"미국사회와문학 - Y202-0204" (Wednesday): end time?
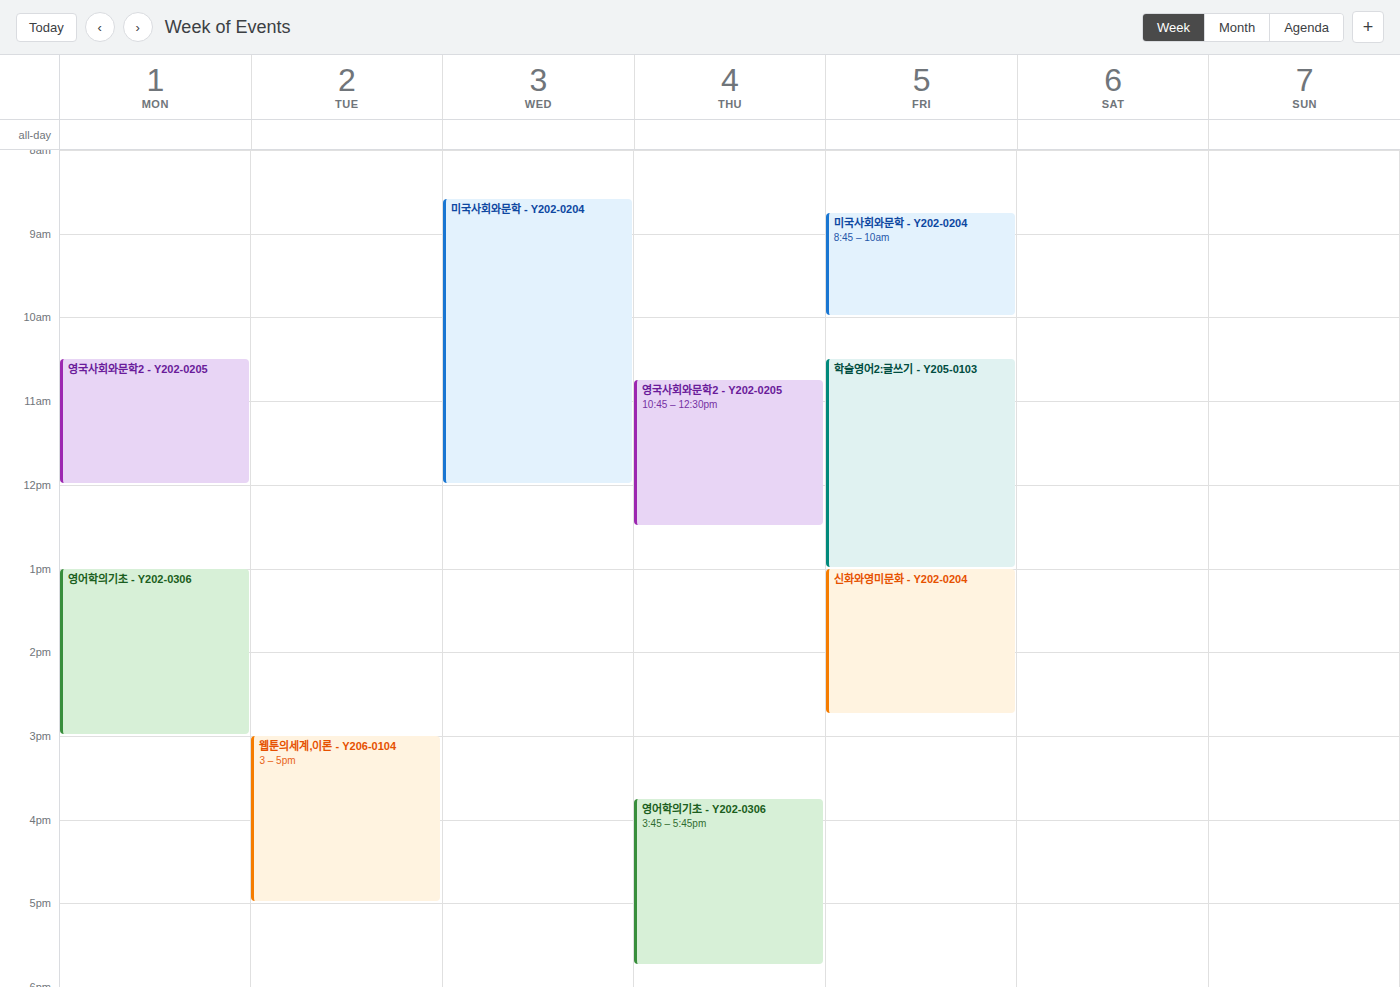
12:00